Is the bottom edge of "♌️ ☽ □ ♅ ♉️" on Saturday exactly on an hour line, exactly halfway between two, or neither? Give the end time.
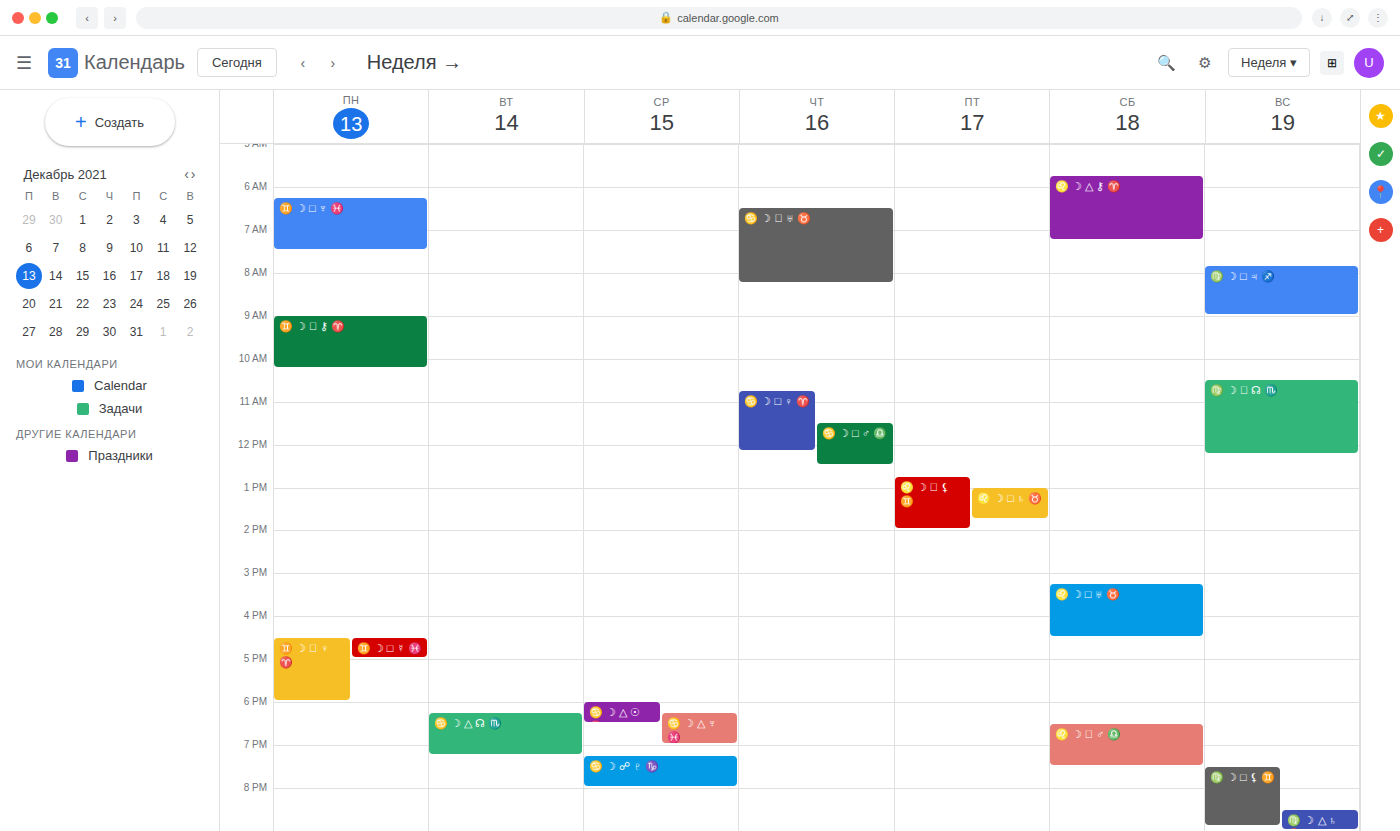
4:30 PM -- halfway between the 4 PM and 5 PM lines.